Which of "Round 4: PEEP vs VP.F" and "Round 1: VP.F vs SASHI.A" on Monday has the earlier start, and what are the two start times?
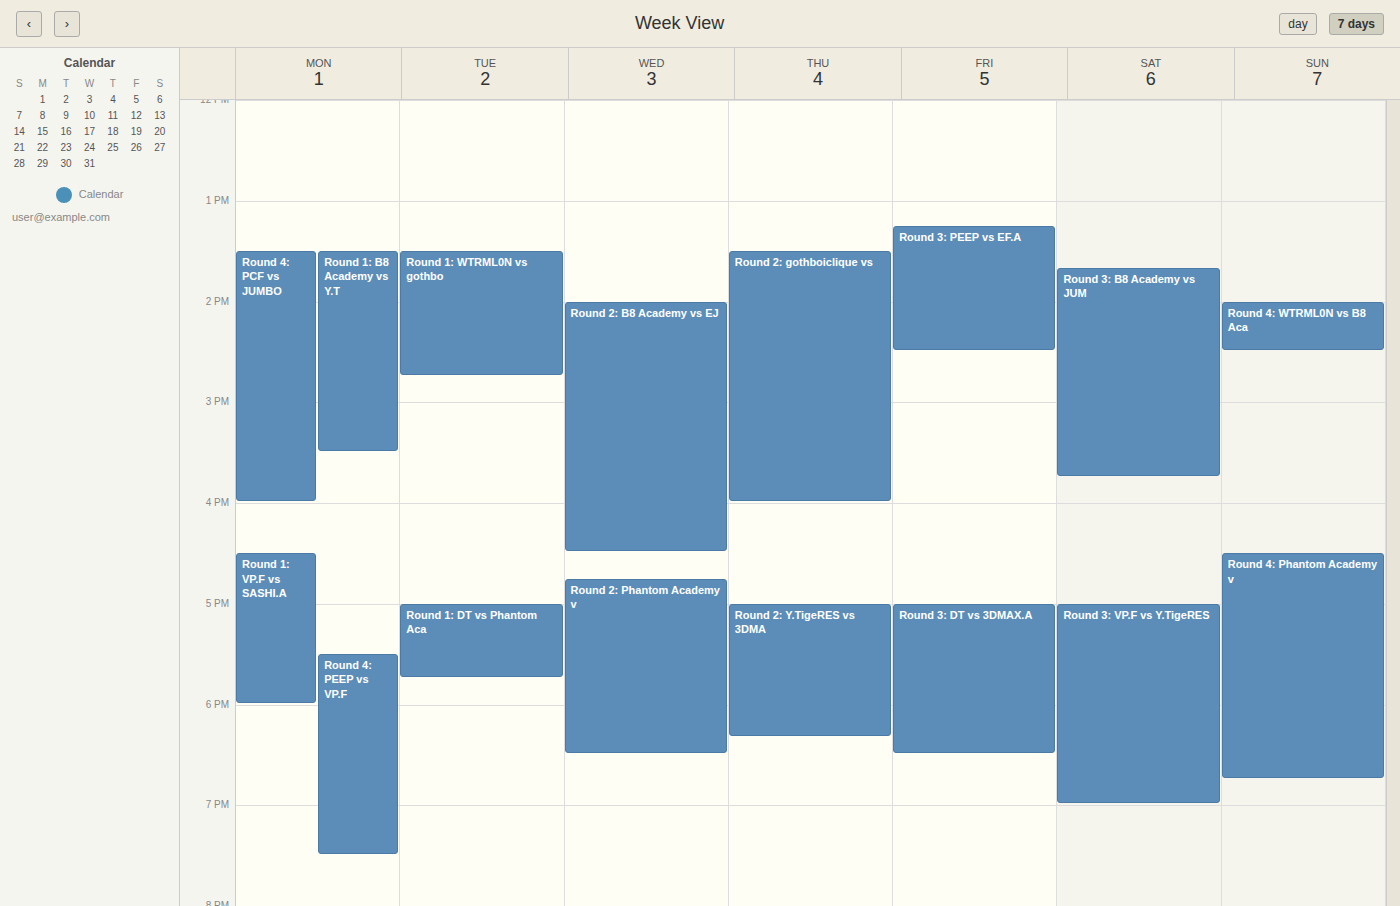
"Round 1: VP.F vs SASHI.A" 4:30 PM; "Round 4: PEEP vs VP.F" 5:30 PM.